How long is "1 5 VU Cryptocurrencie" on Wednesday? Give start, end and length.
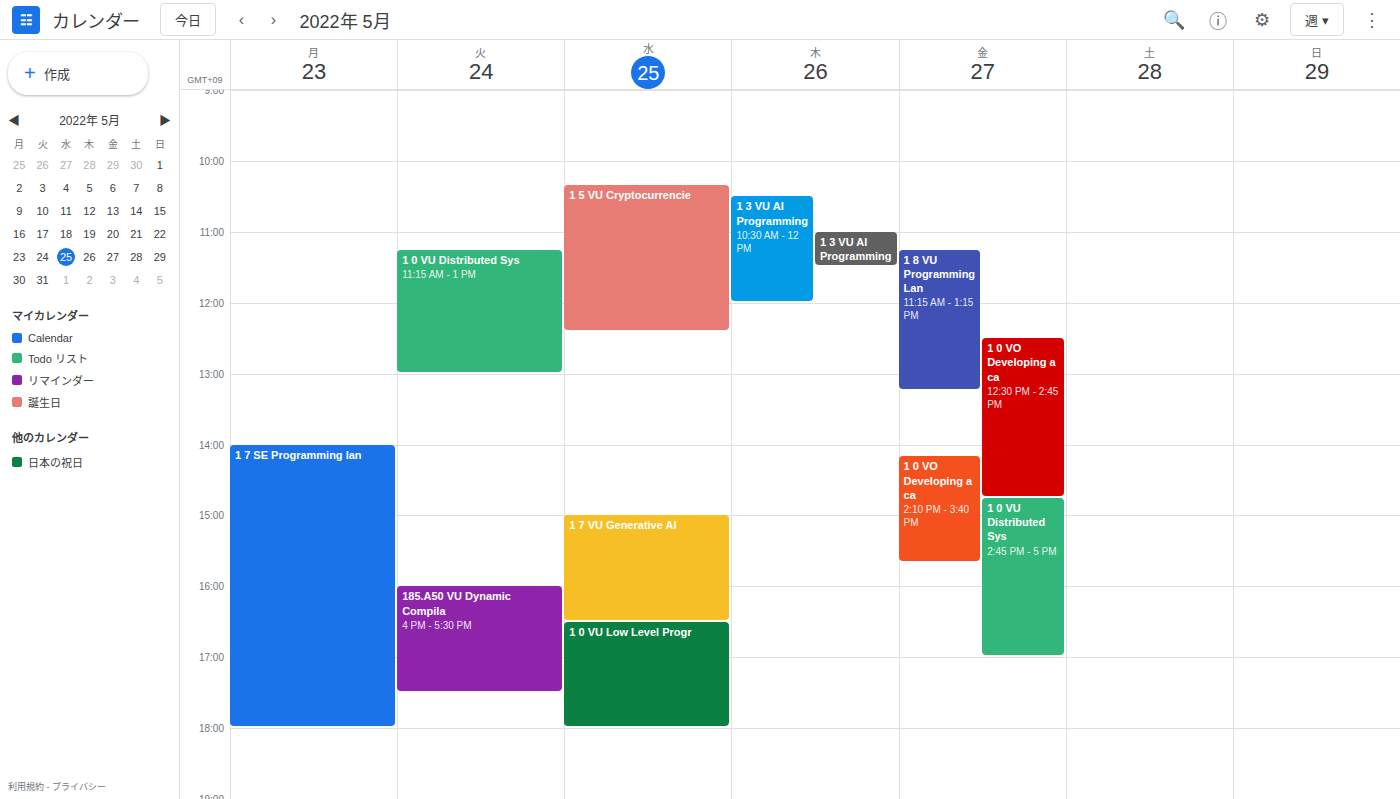
10:20 AM to 12:25 PM, 2 hours 5 minutes